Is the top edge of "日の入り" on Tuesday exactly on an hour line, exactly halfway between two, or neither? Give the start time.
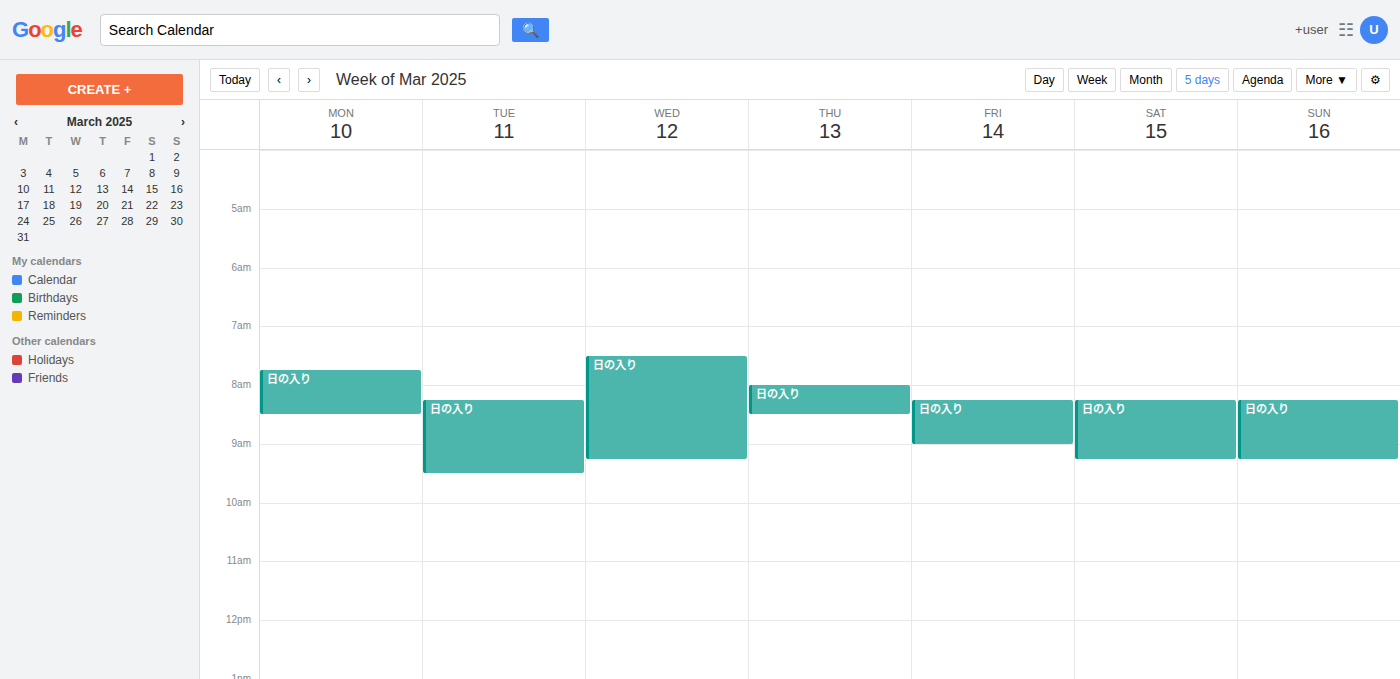
8:15 AM -- neither: a quarter of the way from the 8 AM line to the 9 AM line.